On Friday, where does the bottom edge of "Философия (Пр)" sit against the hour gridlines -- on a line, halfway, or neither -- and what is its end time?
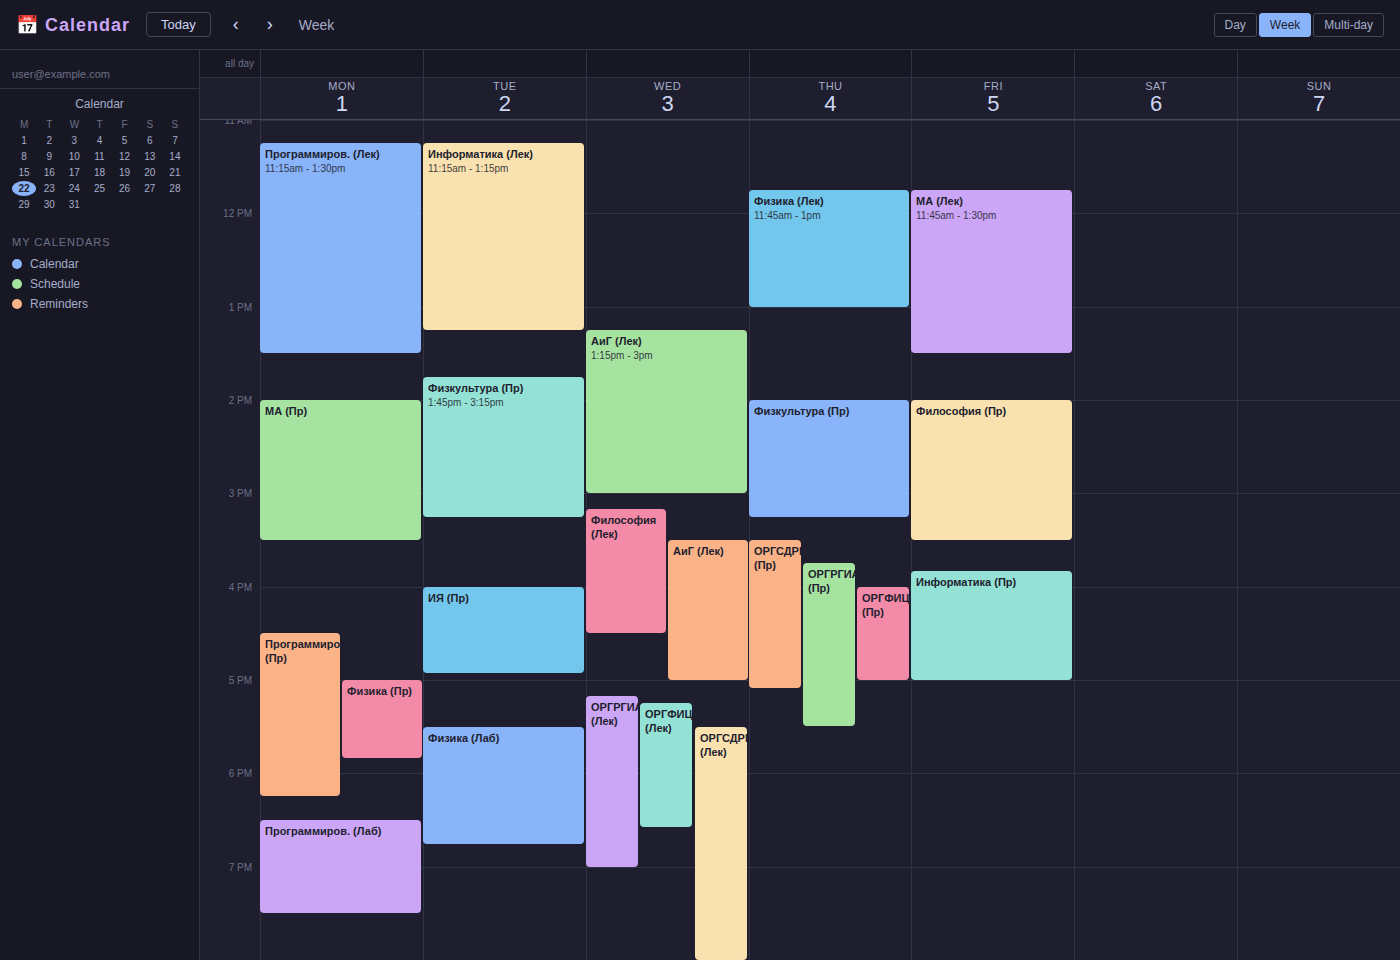
3:30 PM -- halfway between the 3 PM and 4 PM lines.